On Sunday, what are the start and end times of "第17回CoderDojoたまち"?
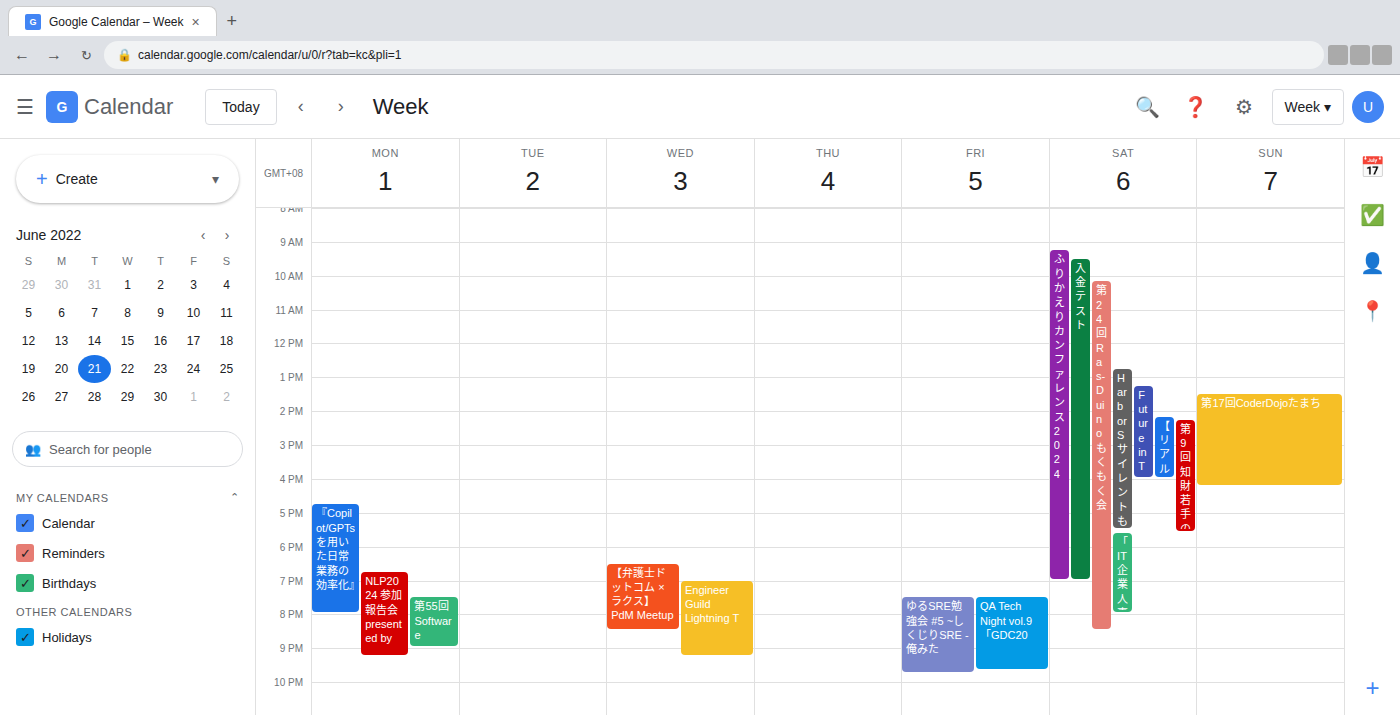
1:30 PM to 4:15 PM